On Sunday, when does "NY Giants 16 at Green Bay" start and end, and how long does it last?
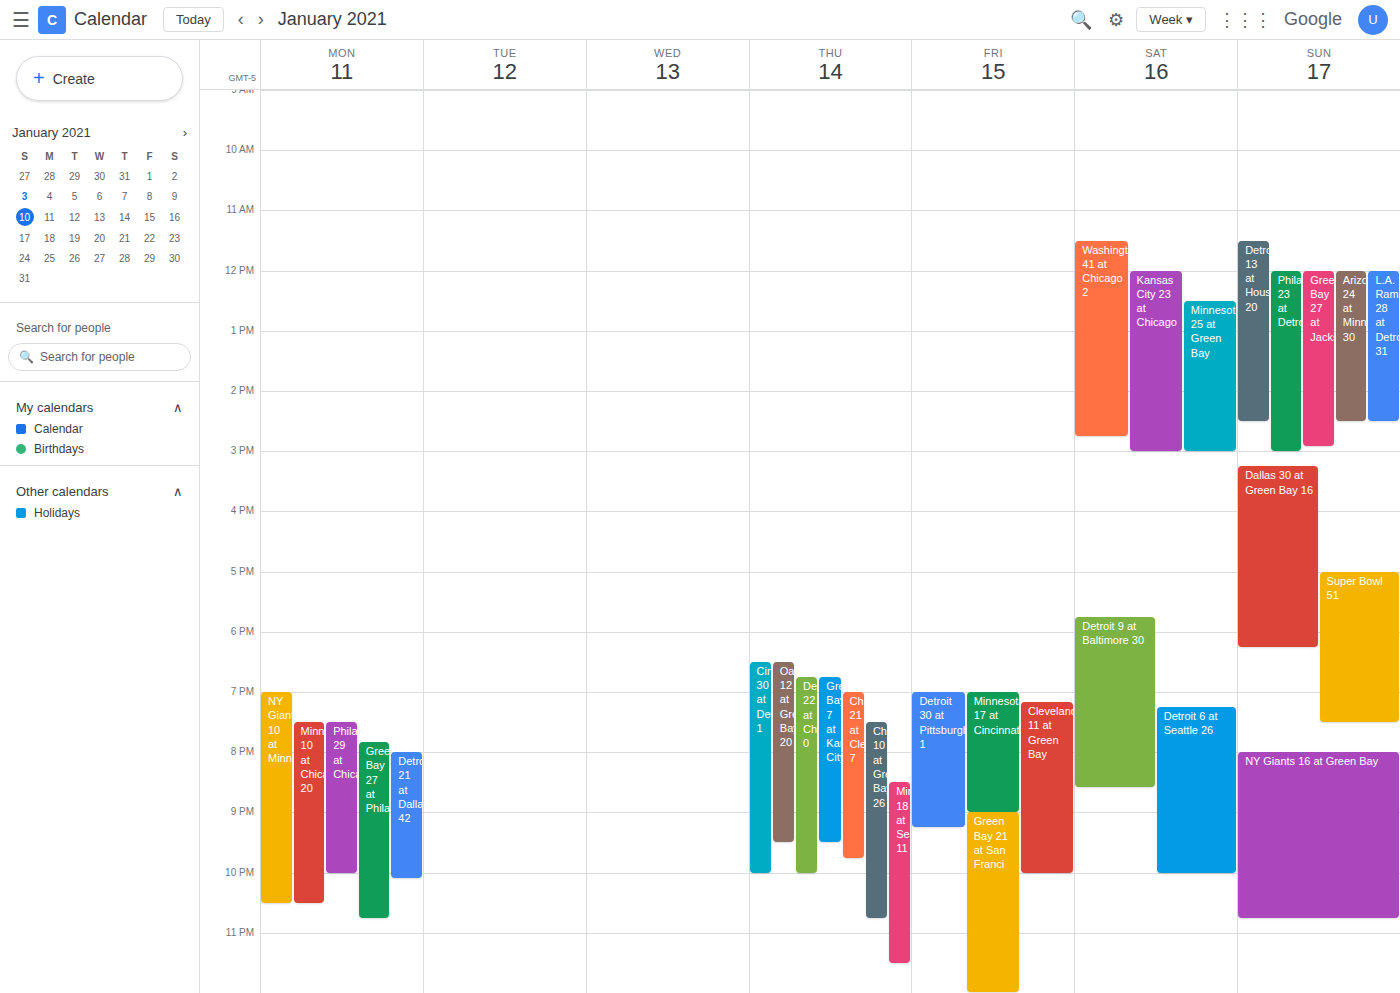
8:00 PM to 10:45 PM, 2 hours 45 minutes